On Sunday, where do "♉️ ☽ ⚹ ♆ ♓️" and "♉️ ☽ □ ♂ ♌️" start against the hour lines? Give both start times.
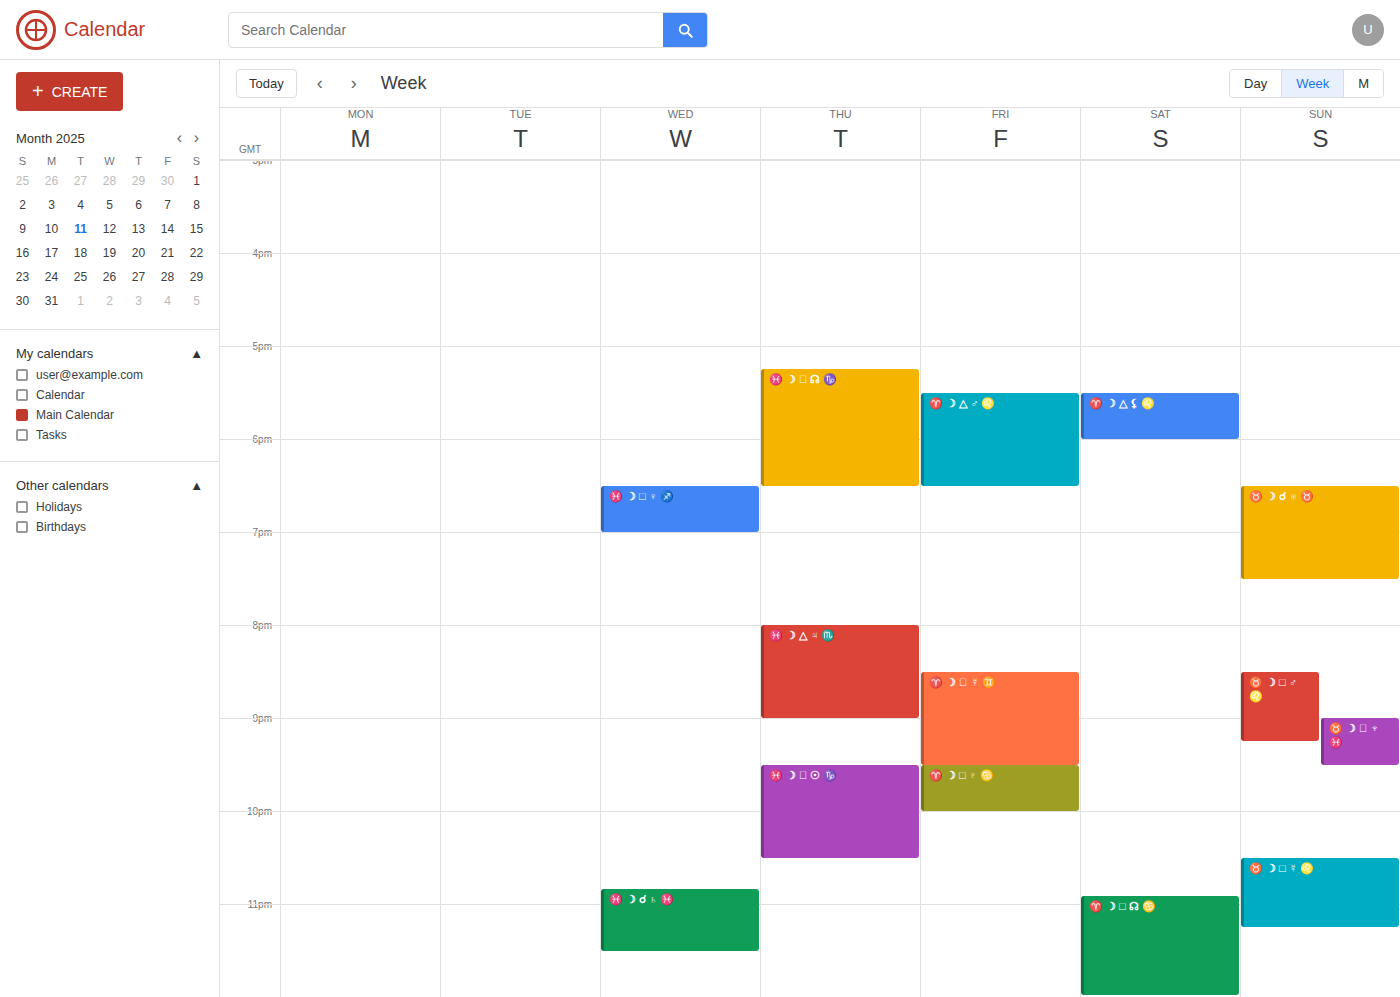
"♉️ ☽ ⚹ ♆ ♓️": 9:00 PM, exactly on the 9 PM line. "♉️ ☽ □ ♂ ♌️": 8:30 PM, halfway between the 8 PM and 9 PM lines.